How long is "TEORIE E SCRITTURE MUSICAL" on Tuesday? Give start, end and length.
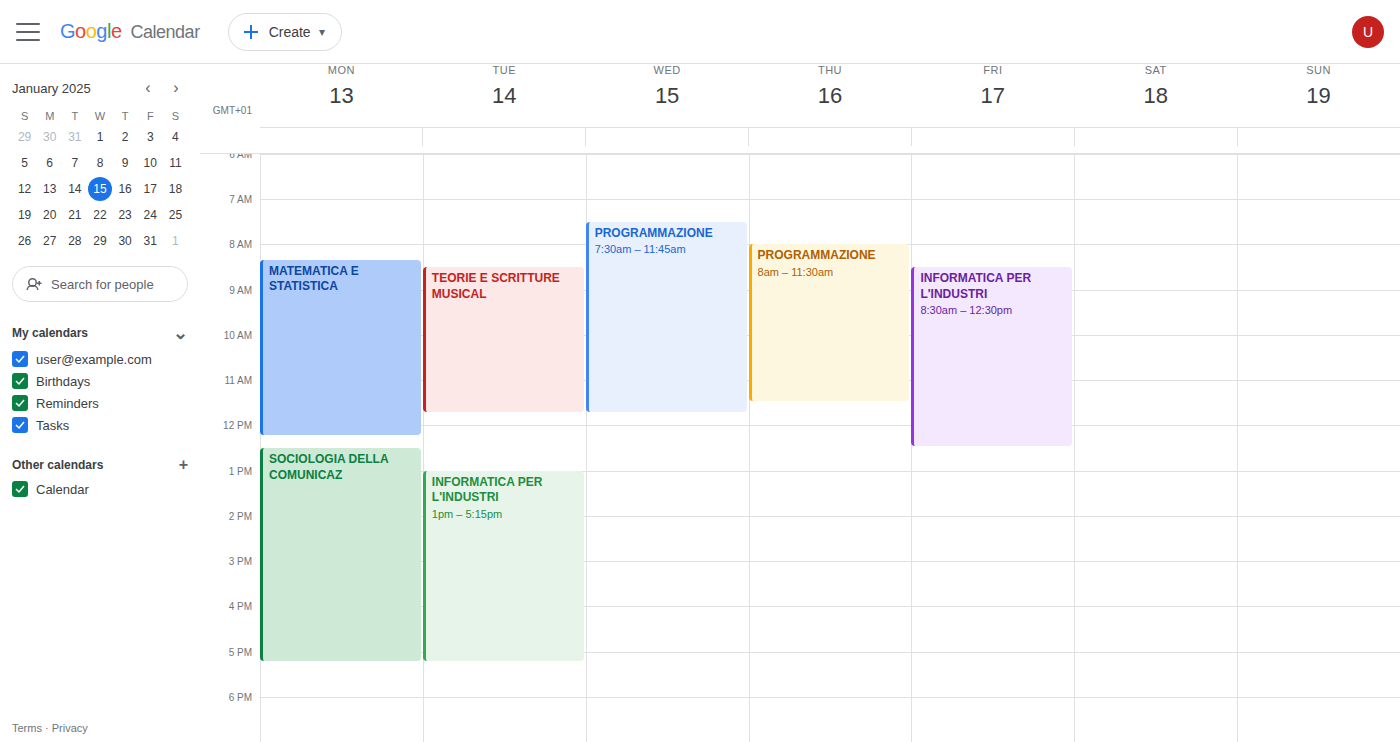
8:30 AM to 11:45 AM, 3 hours 15 minutes